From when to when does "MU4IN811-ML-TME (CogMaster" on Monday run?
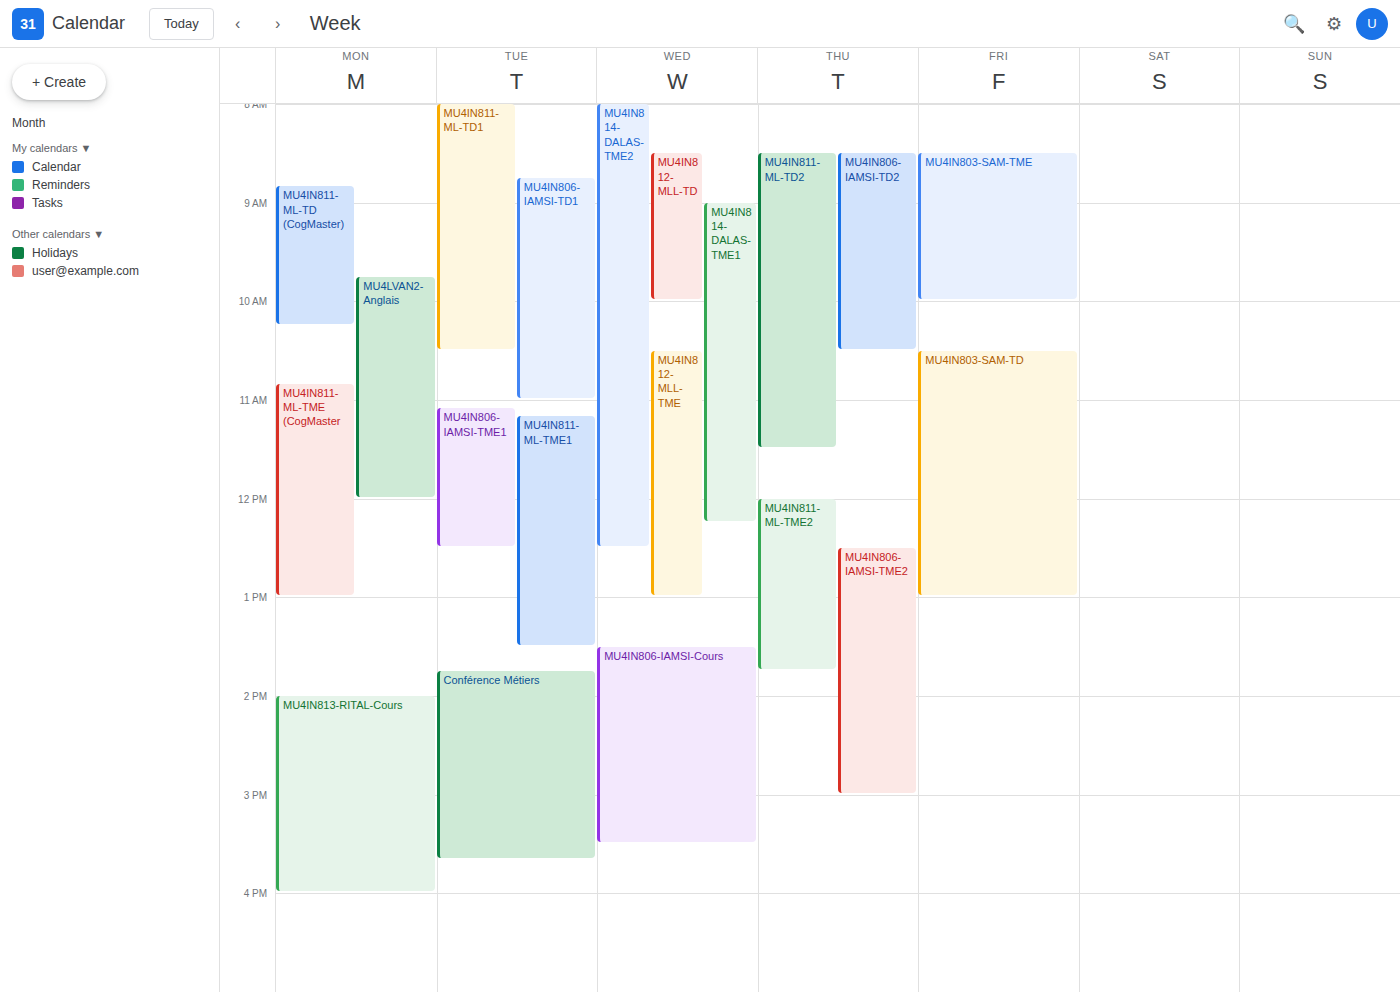
10:50 AM to 1:00 PM